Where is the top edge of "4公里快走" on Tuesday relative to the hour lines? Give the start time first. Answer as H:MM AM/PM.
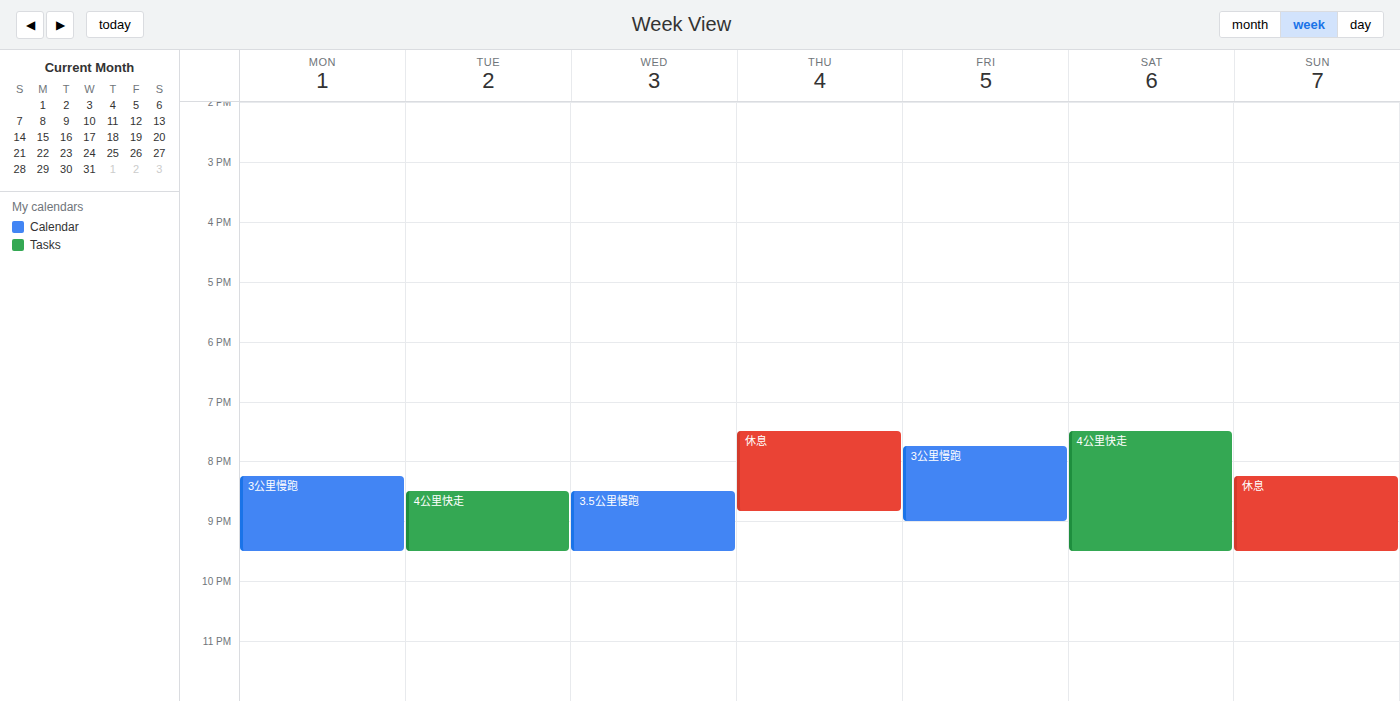
8:30 PM -- halfway between the 8 PM and 9 PM lines.